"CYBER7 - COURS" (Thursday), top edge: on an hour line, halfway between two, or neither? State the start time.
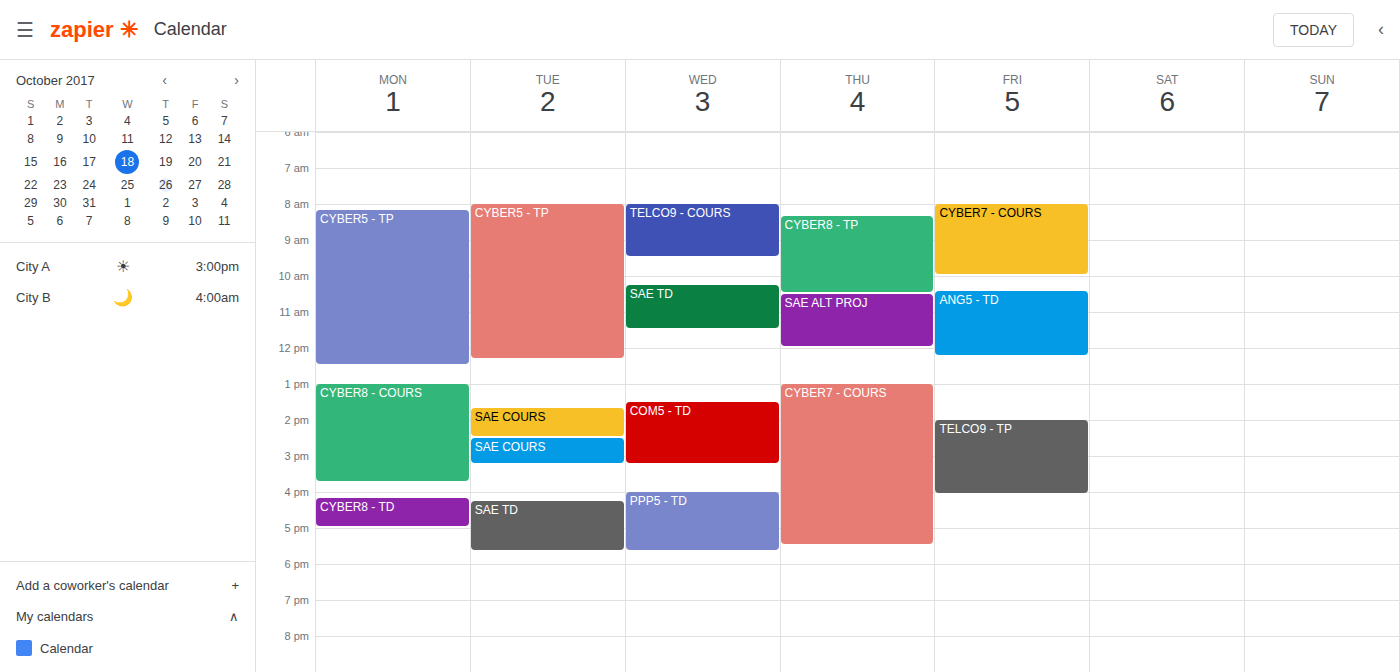
1:00 PM -- exactly on the 1 PM line.